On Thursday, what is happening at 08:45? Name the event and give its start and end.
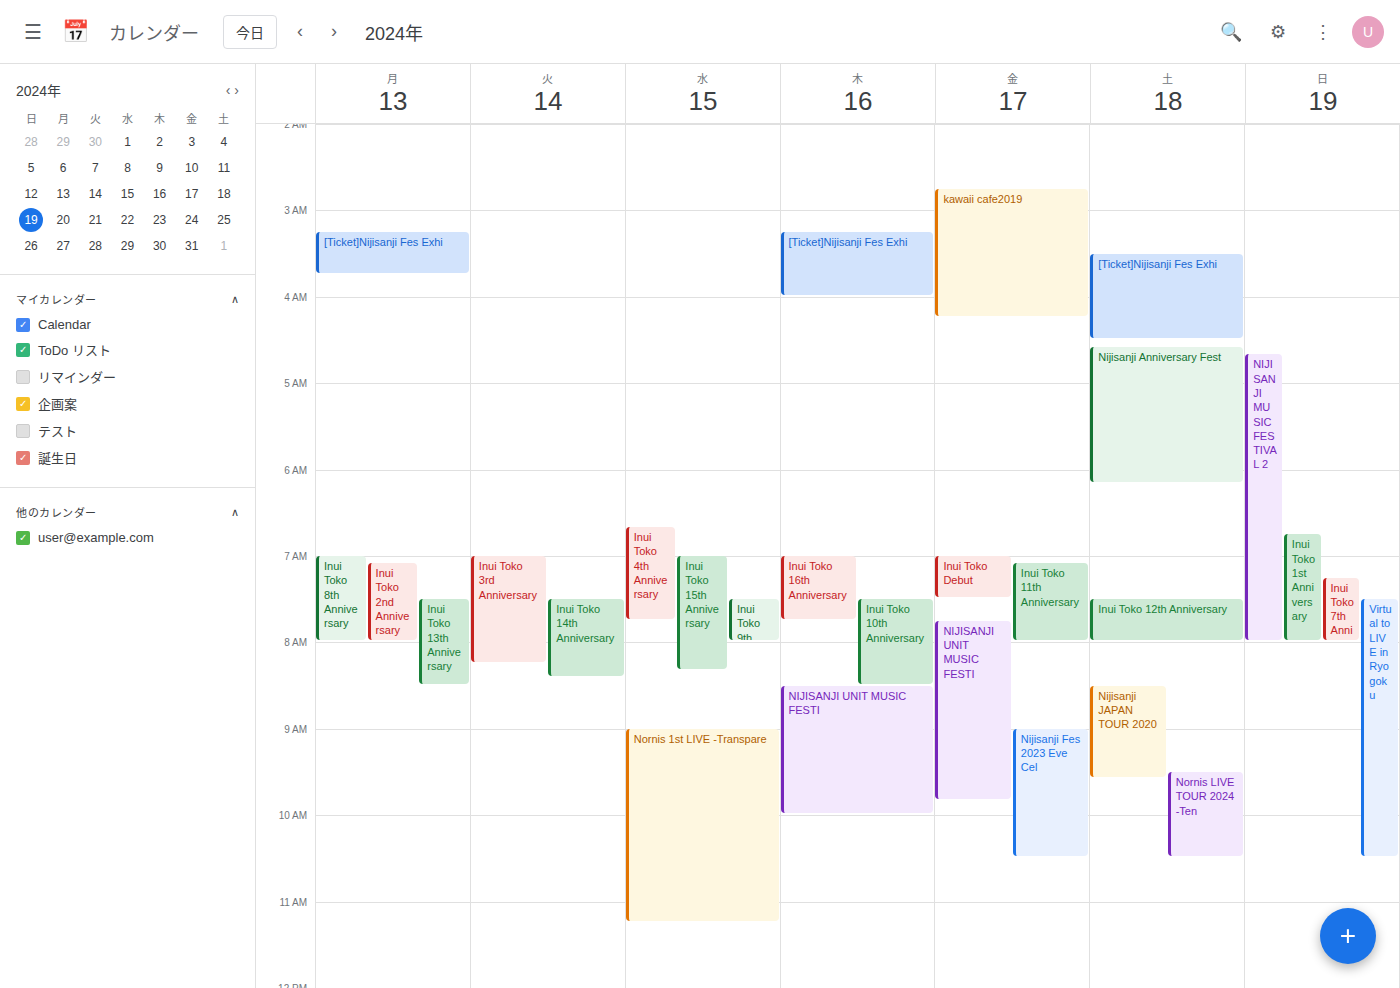
"NIJISANJI UNIT MUSIC FESTI", 08:30 to 10:00